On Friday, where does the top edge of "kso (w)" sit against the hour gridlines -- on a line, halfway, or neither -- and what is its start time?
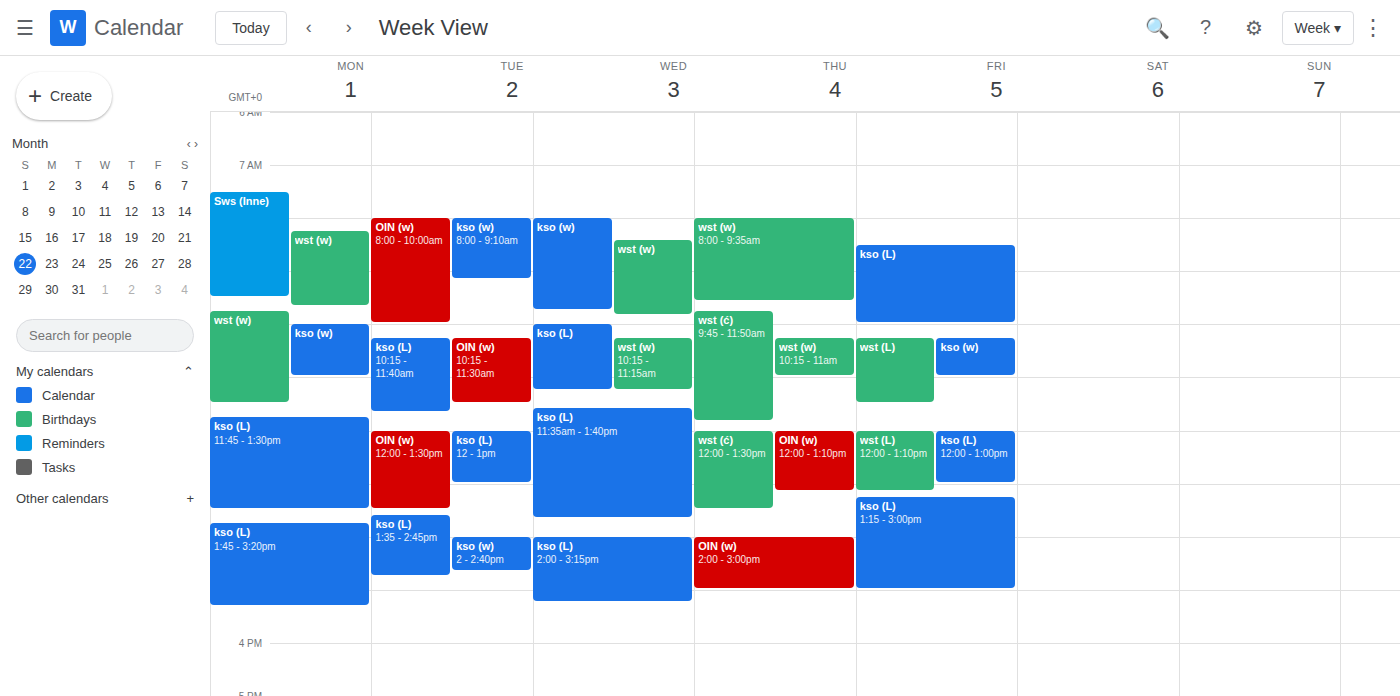
10:15 AM -- neither: a quarter of the way from the 10 AM line to the 11 AM line.